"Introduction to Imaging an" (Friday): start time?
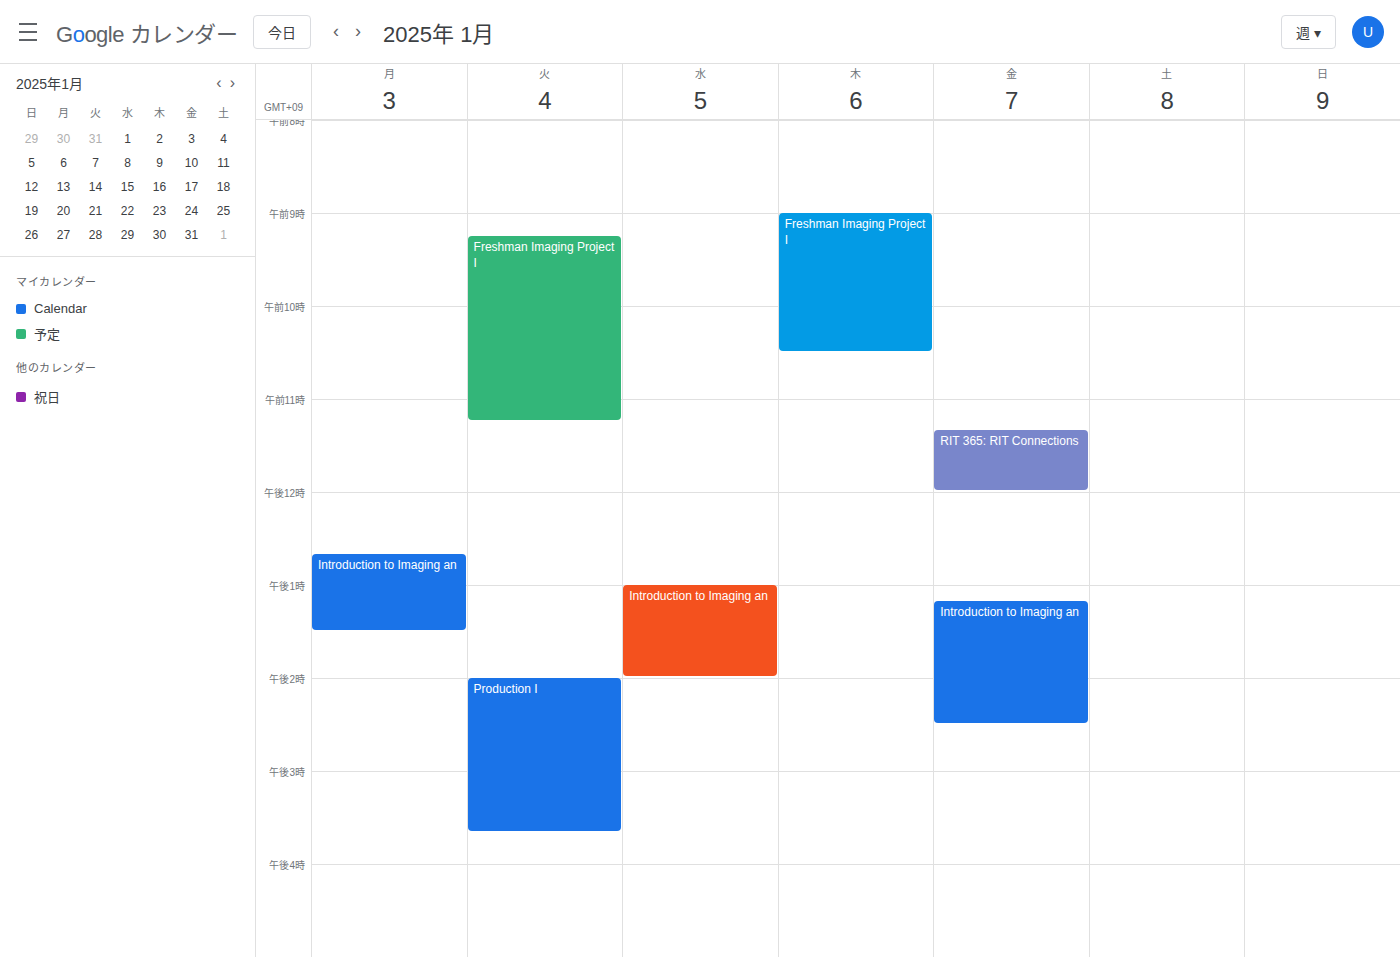
1:10 PM